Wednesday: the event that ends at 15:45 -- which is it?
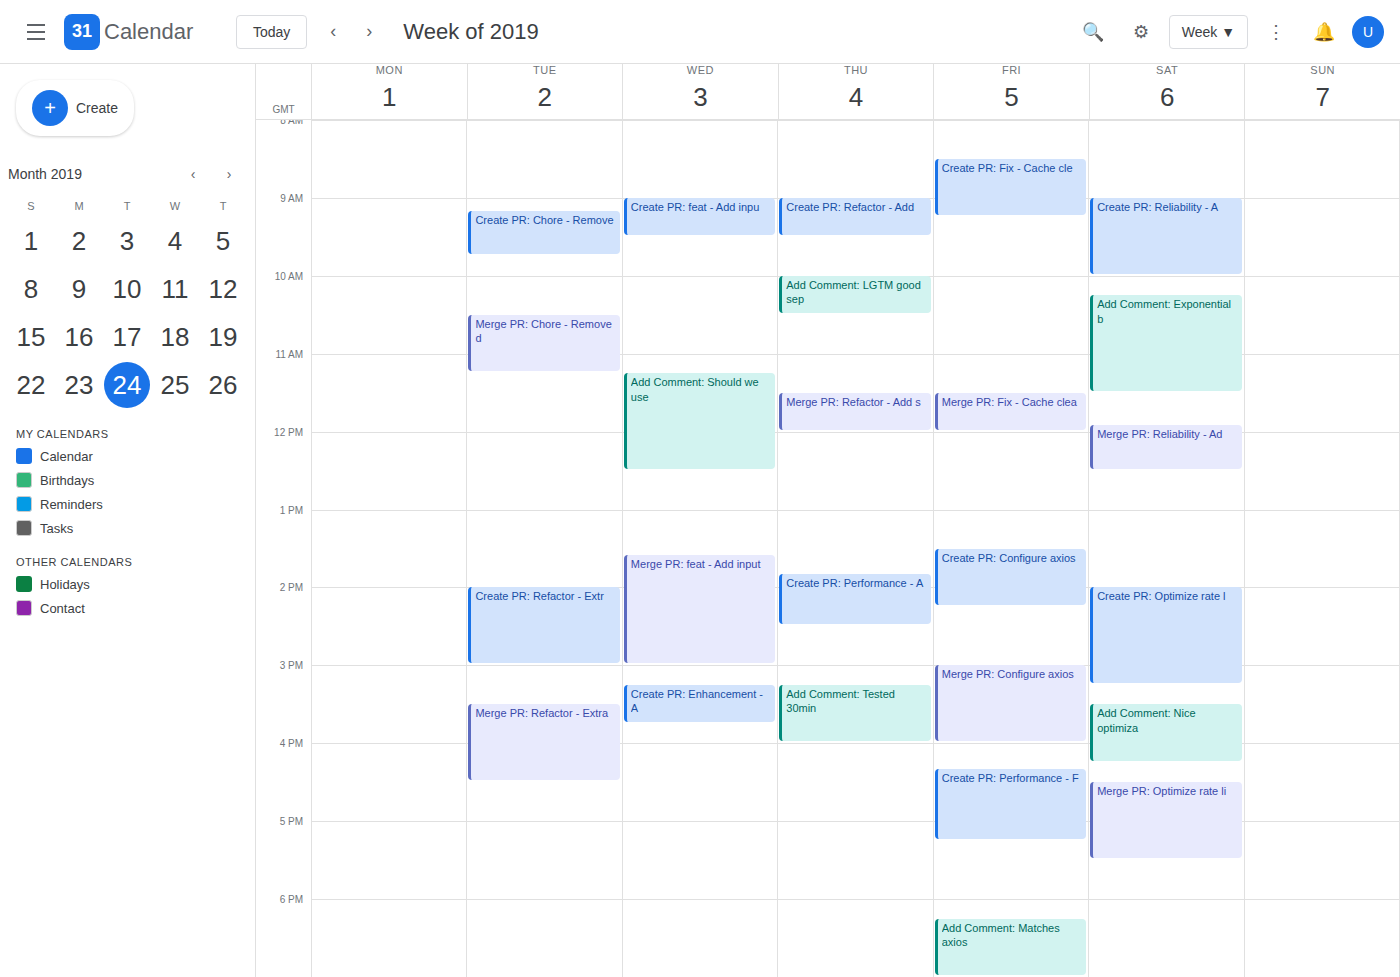
"Create PR: Enhancement - A"